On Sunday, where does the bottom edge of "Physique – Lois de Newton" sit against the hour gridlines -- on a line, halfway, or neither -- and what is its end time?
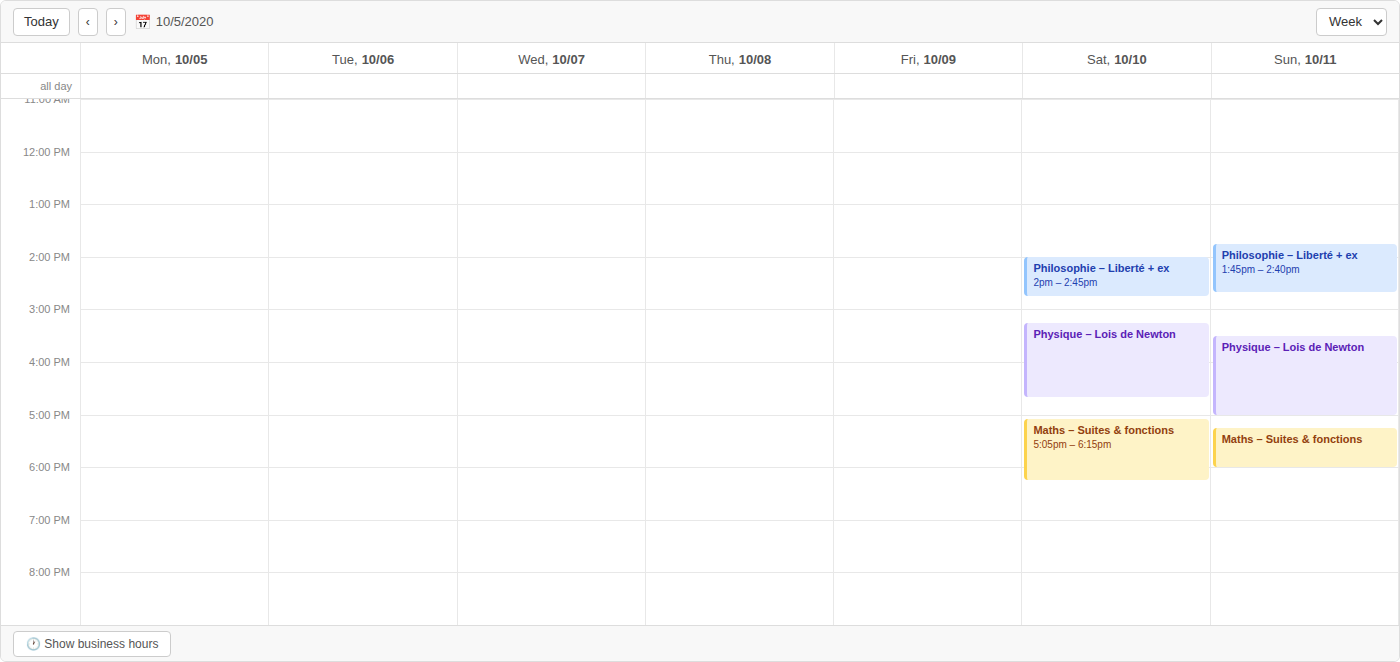
5:00 PM -- exactly on the 5 PM line.